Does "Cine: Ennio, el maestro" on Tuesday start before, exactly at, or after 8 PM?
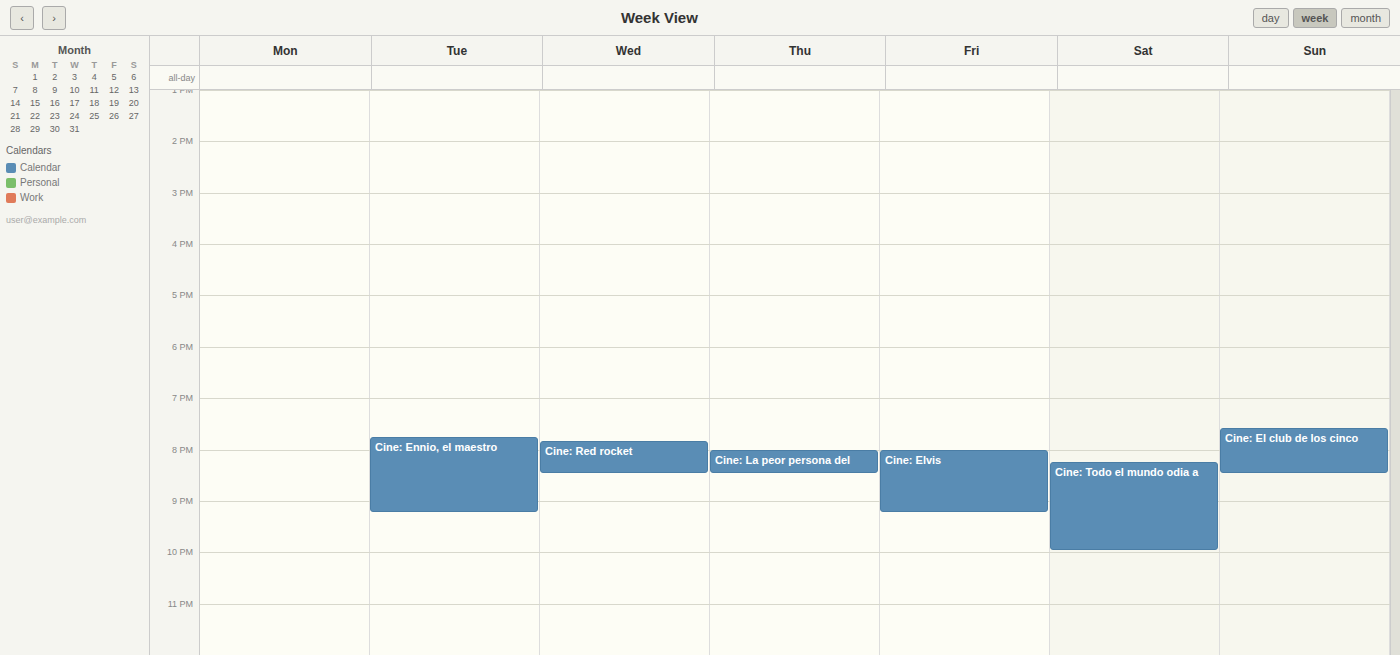
7:45 PM -- before 8 PM, 15 minutes above the 8 PM line.